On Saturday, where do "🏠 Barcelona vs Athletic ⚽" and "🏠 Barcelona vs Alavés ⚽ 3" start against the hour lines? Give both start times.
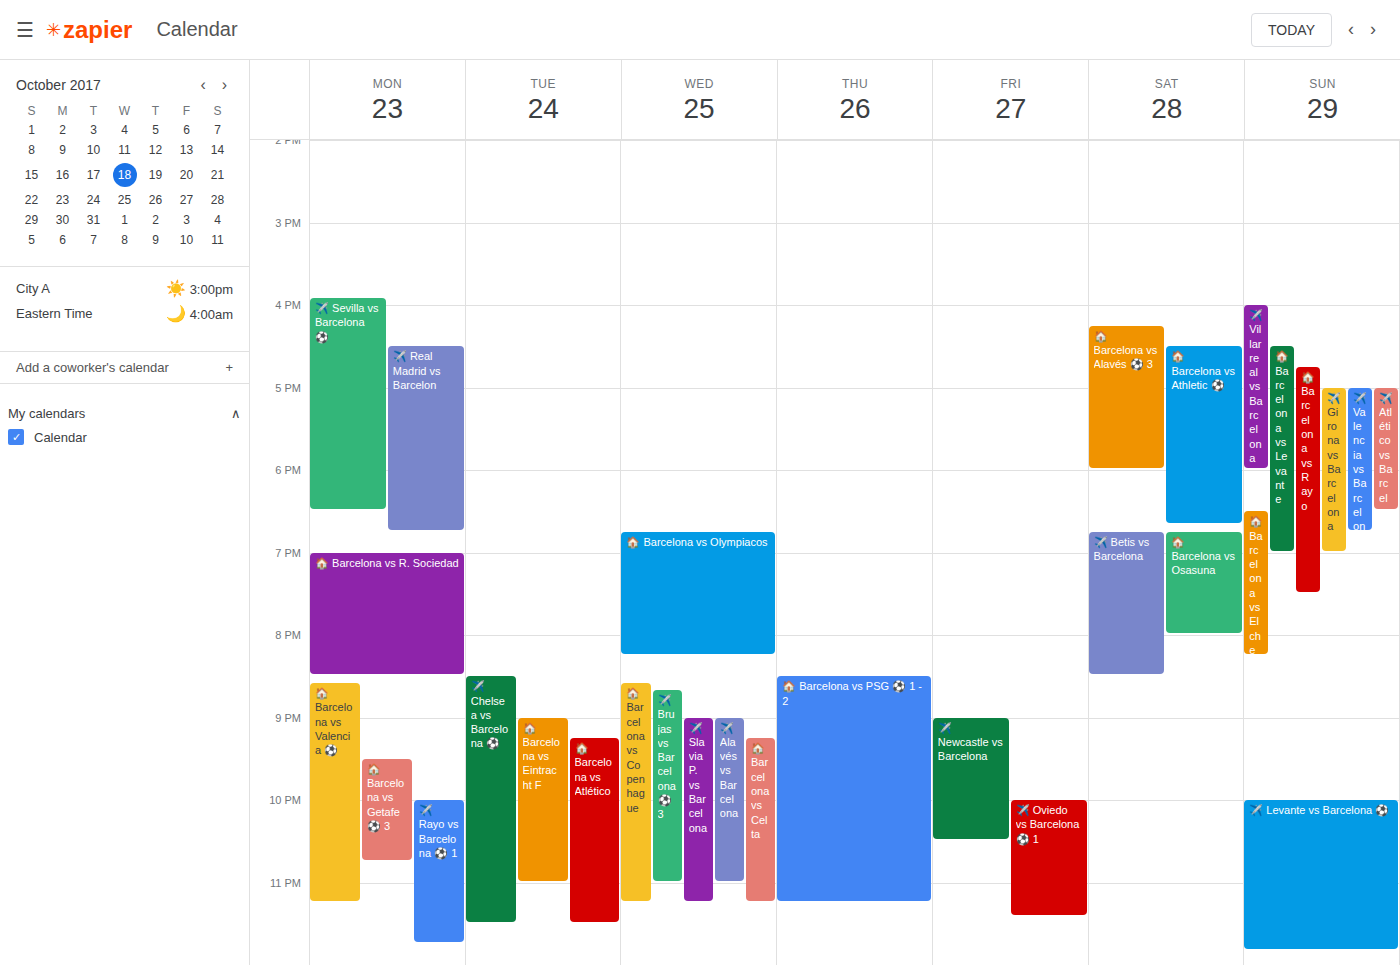
"🏠 Barcelona vs Athletic ⚽": 4:30 PM, halfway between the 4 PM and 5 PM lines. "🏠 Barcelona vs Alavés ⚽ 3": 4:15 PM, neither: a quarter of the way from the 4 PM line to the 5 PM line.